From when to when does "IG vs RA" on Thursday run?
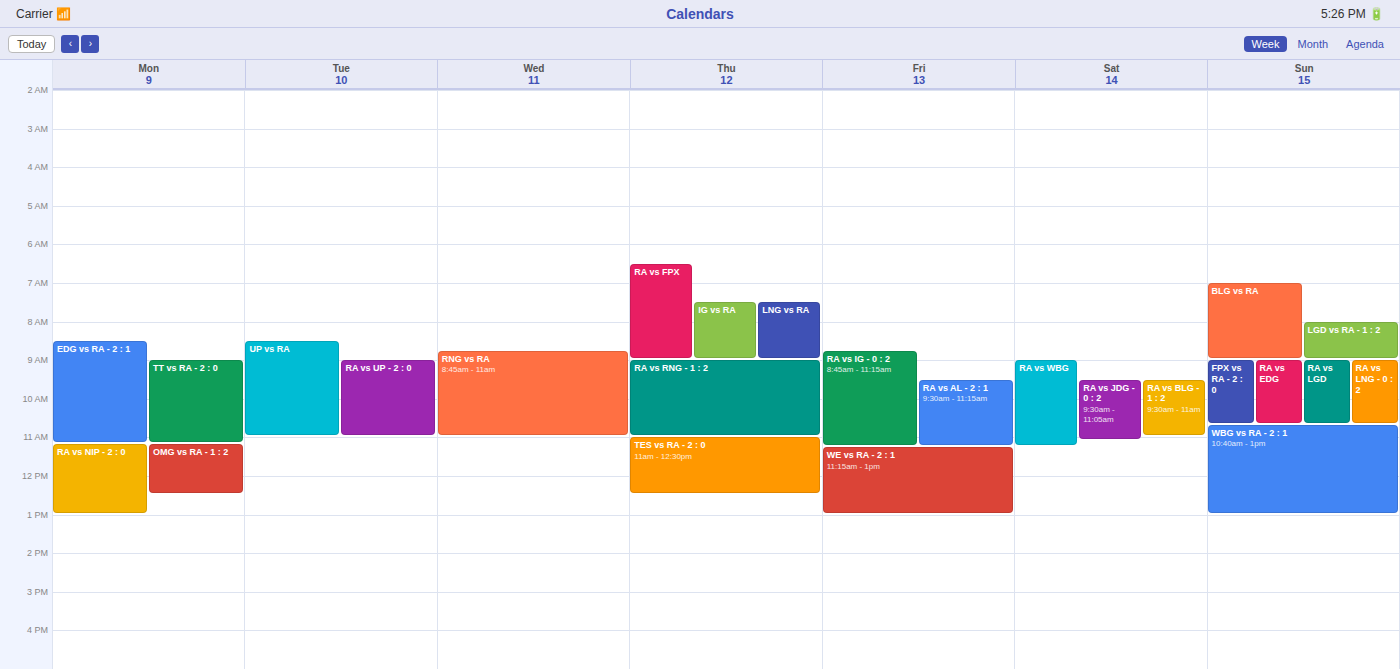
7:30 AM to 9:00 AM